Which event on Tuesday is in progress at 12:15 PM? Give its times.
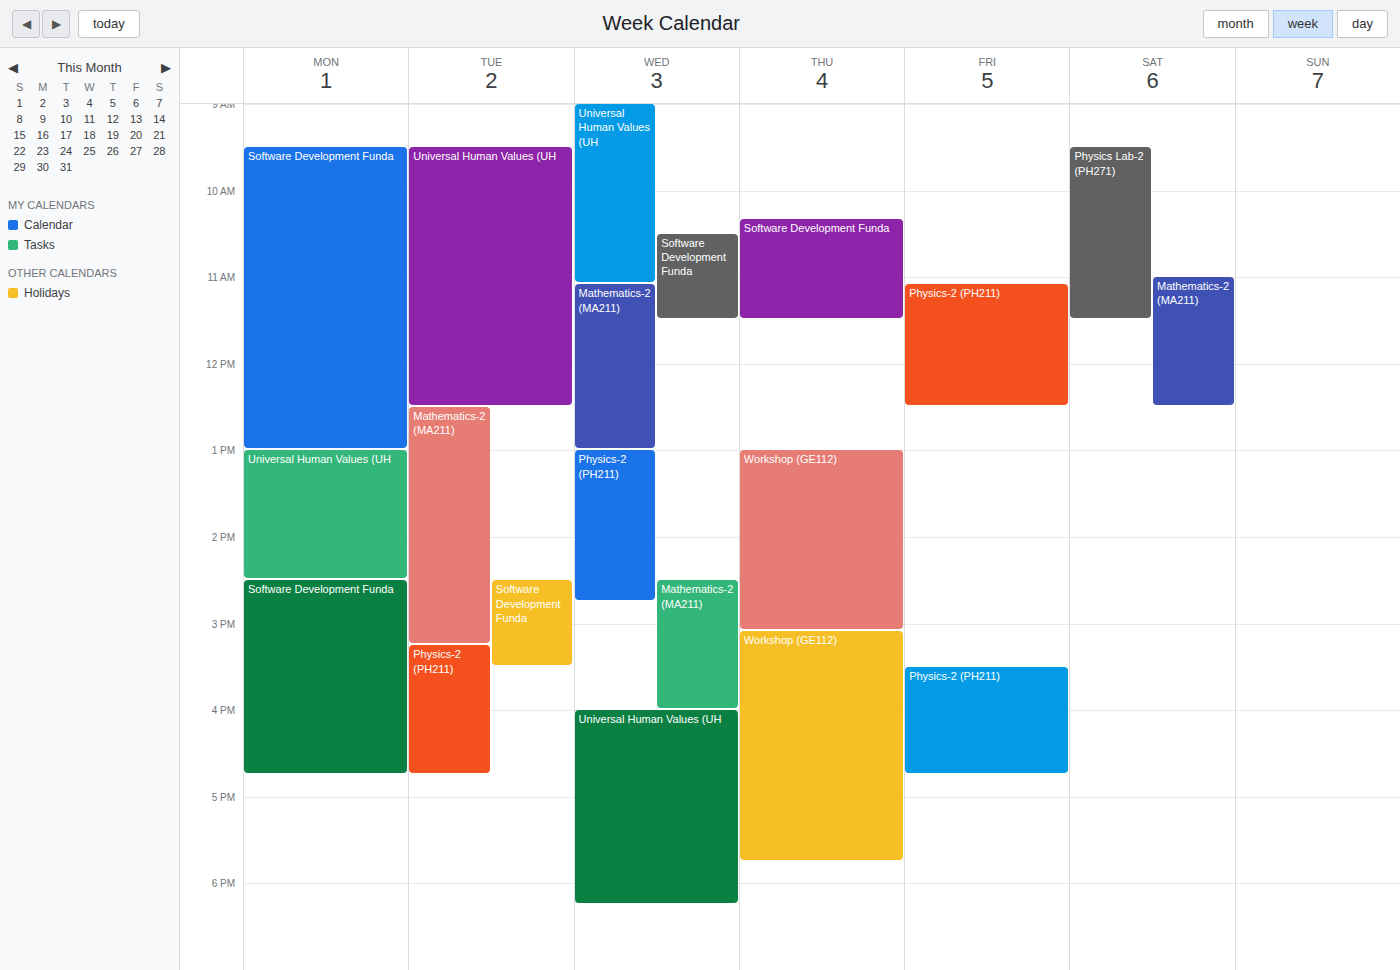
"Universal Human Values (UH", 9:30 AM to 12:30 PM